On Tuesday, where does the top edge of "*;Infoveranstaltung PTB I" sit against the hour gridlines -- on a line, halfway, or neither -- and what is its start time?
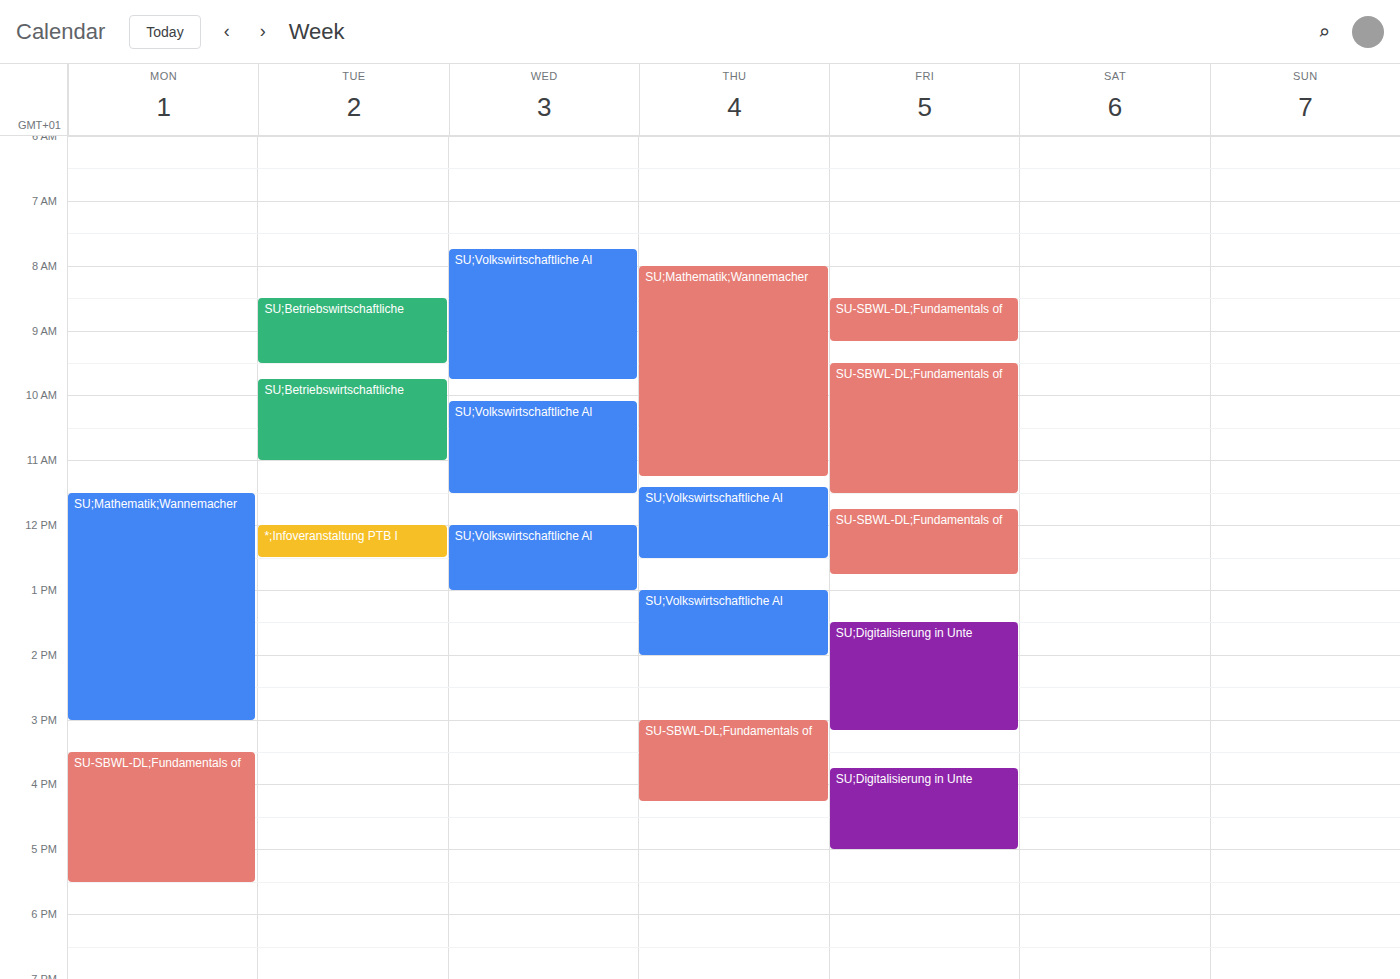
12:00 PM -- exactly on the 12 PM line.